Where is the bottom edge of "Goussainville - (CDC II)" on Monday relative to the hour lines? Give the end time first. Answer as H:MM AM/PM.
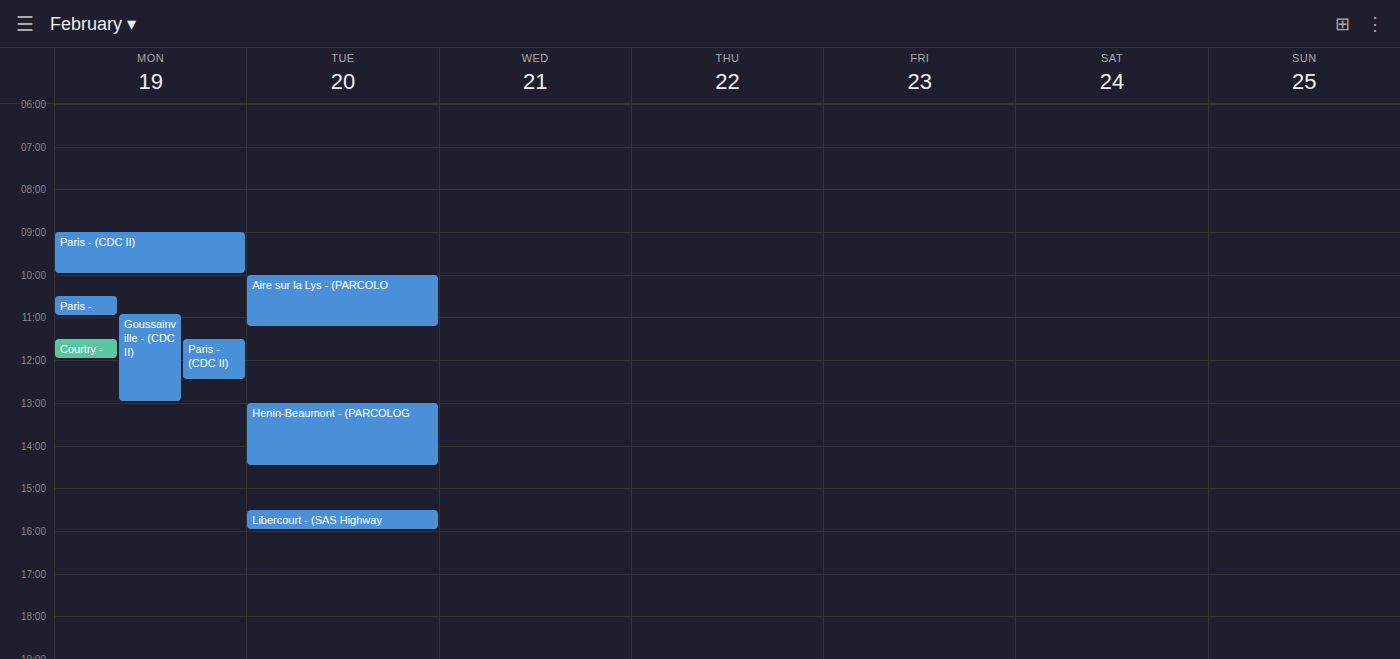
1:00 PM -- exactly on the 1 PM line.